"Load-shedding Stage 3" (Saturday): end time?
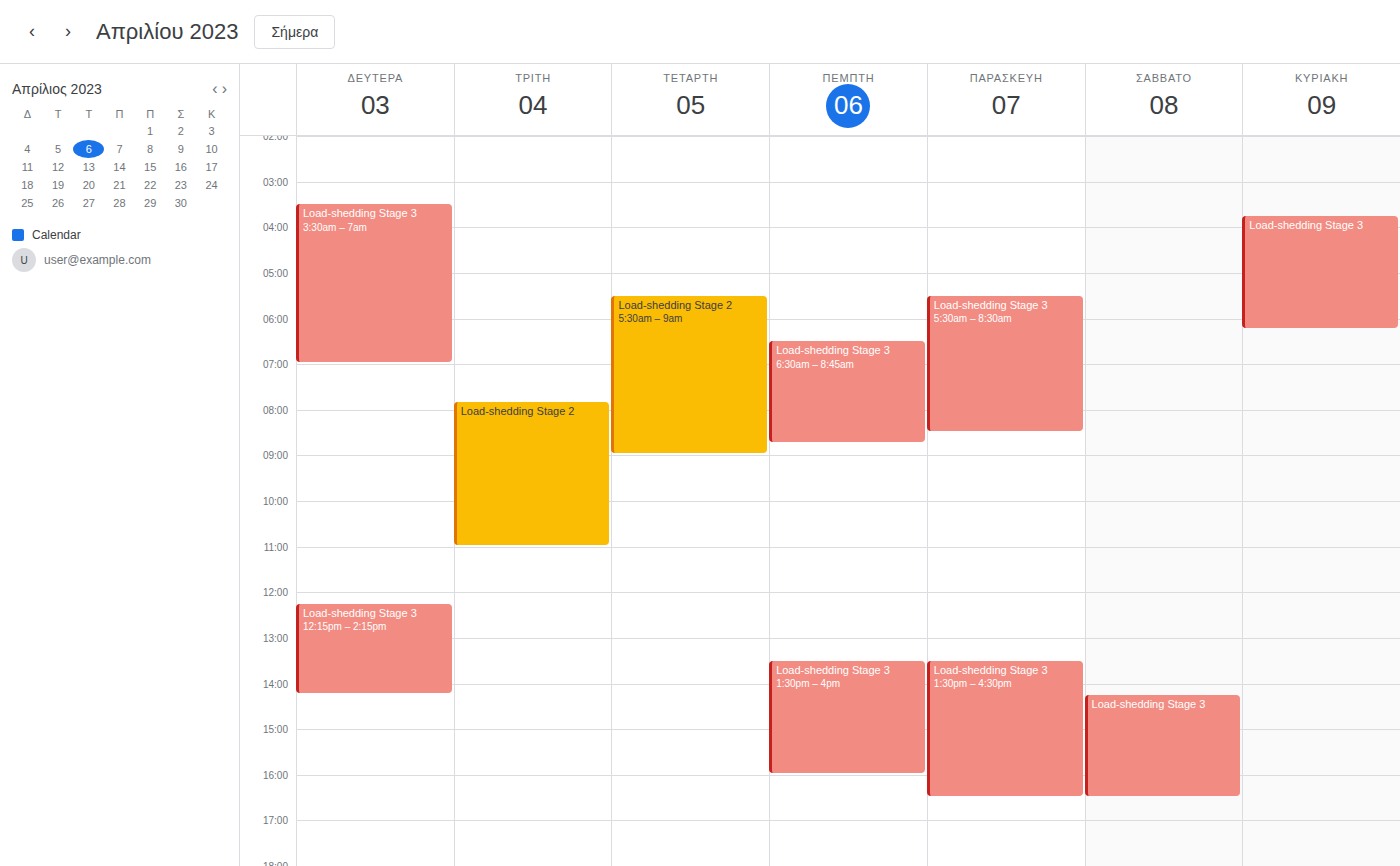
4:30 PM